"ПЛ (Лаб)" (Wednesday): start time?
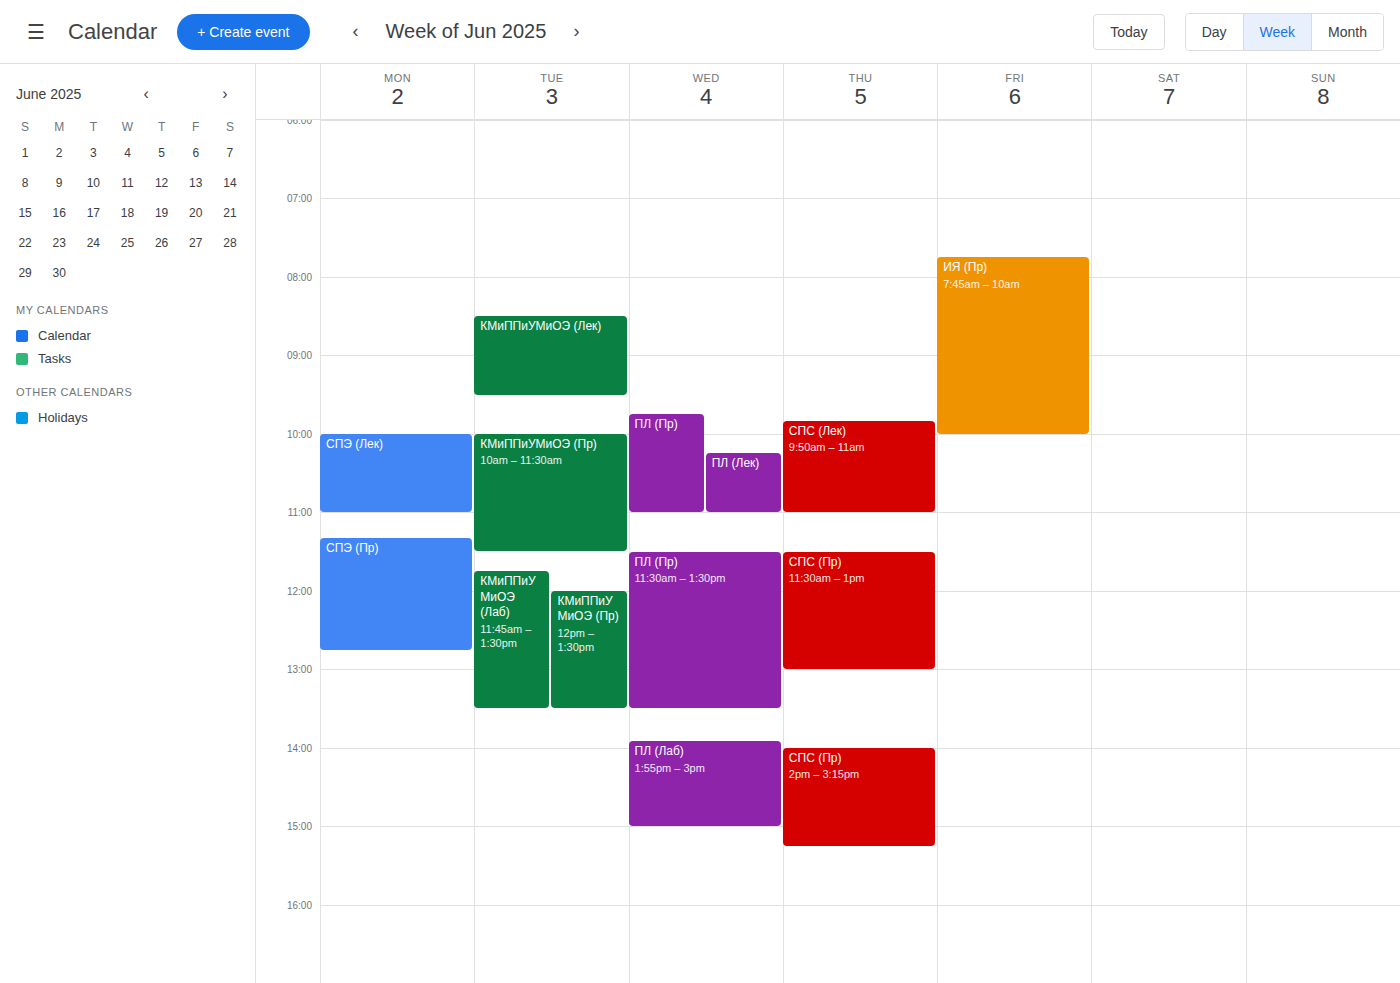
1:55 PM